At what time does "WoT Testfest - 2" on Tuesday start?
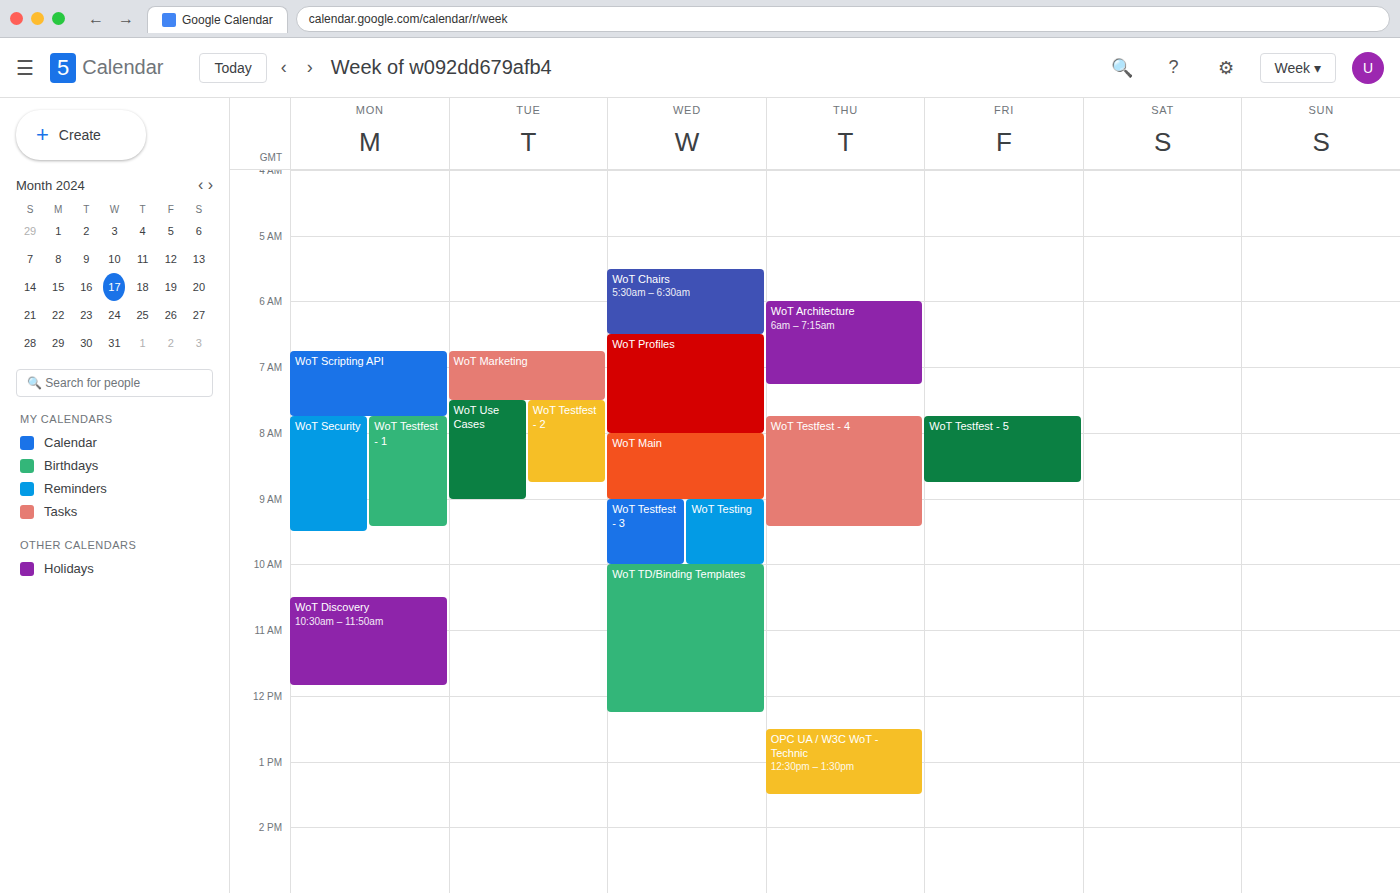
7:30 AM